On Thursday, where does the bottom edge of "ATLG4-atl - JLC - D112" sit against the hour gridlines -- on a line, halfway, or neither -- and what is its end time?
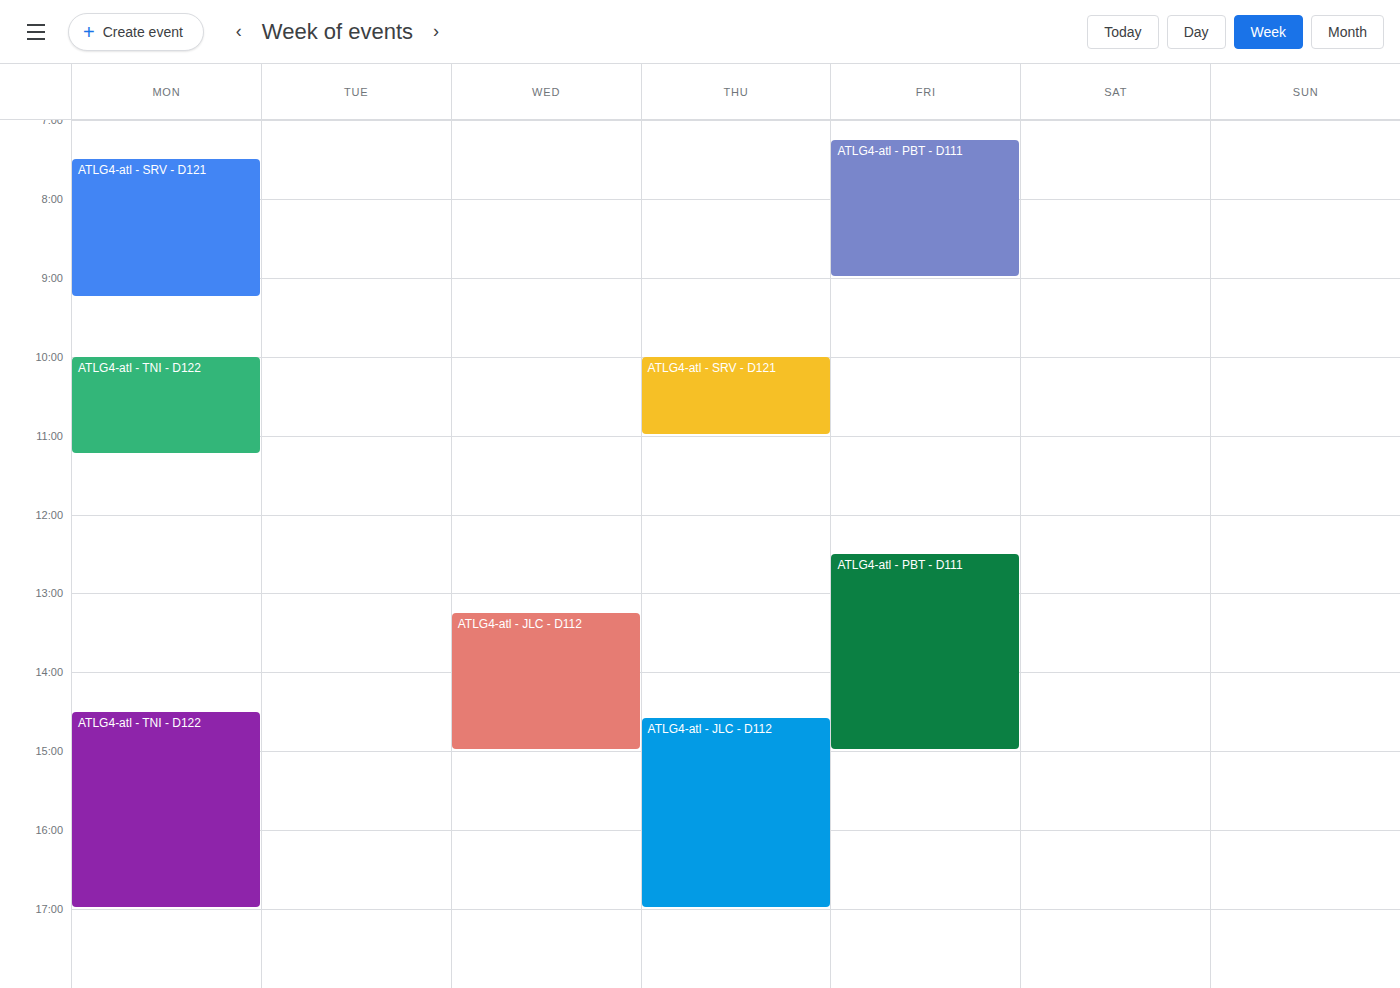
5:00 PM -- exactly on the 5 PM line.